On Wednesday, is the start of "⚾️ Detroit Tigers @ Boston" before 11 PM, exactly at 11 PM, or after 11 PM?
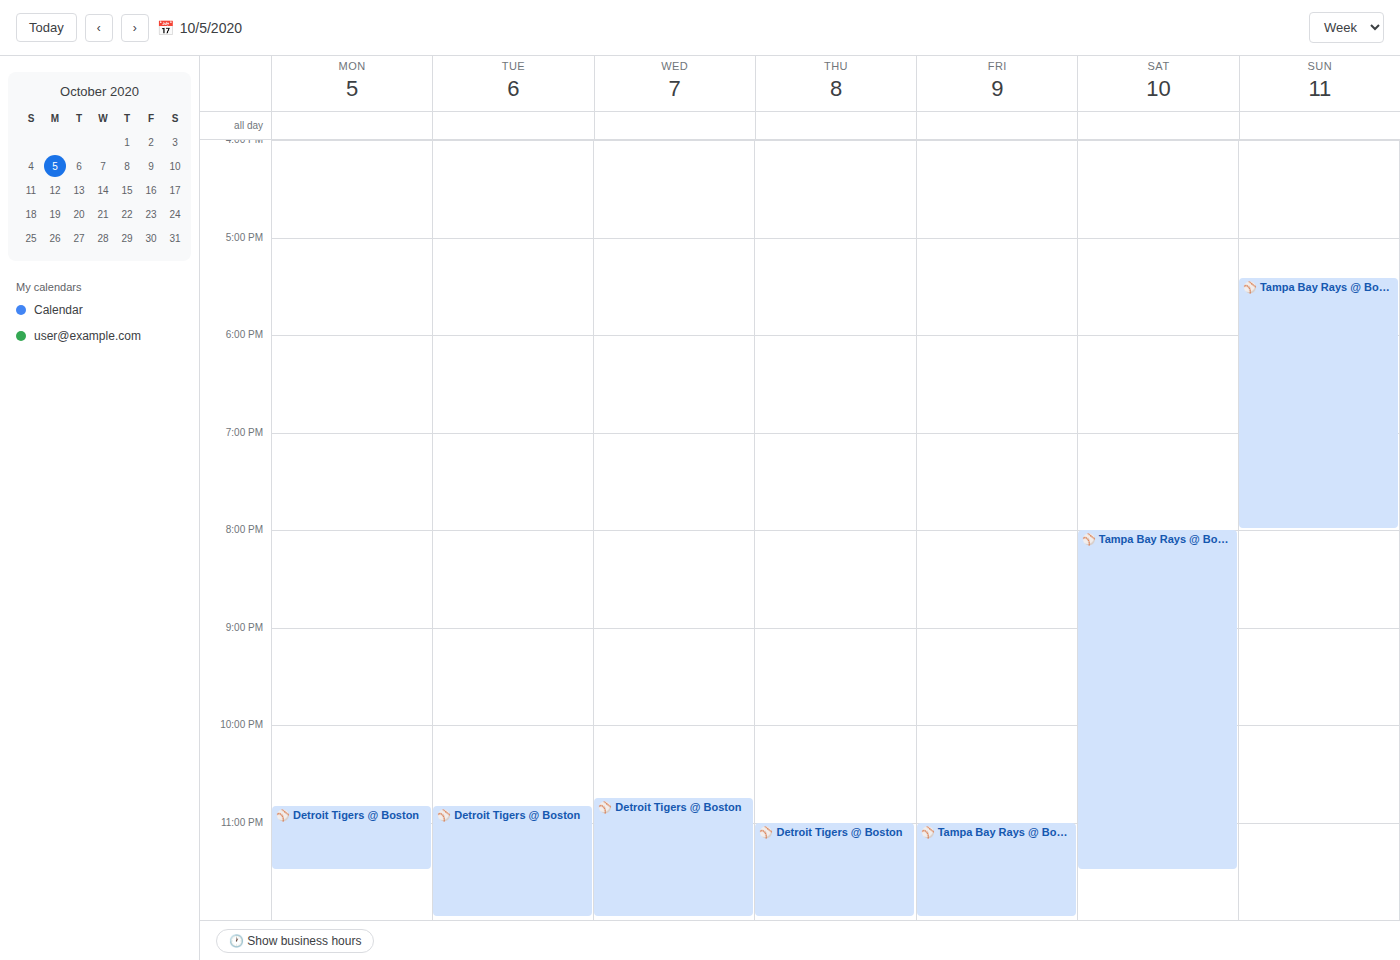
10:45 PM -- before 11 PM, 15 minutes above the 11 PM line.